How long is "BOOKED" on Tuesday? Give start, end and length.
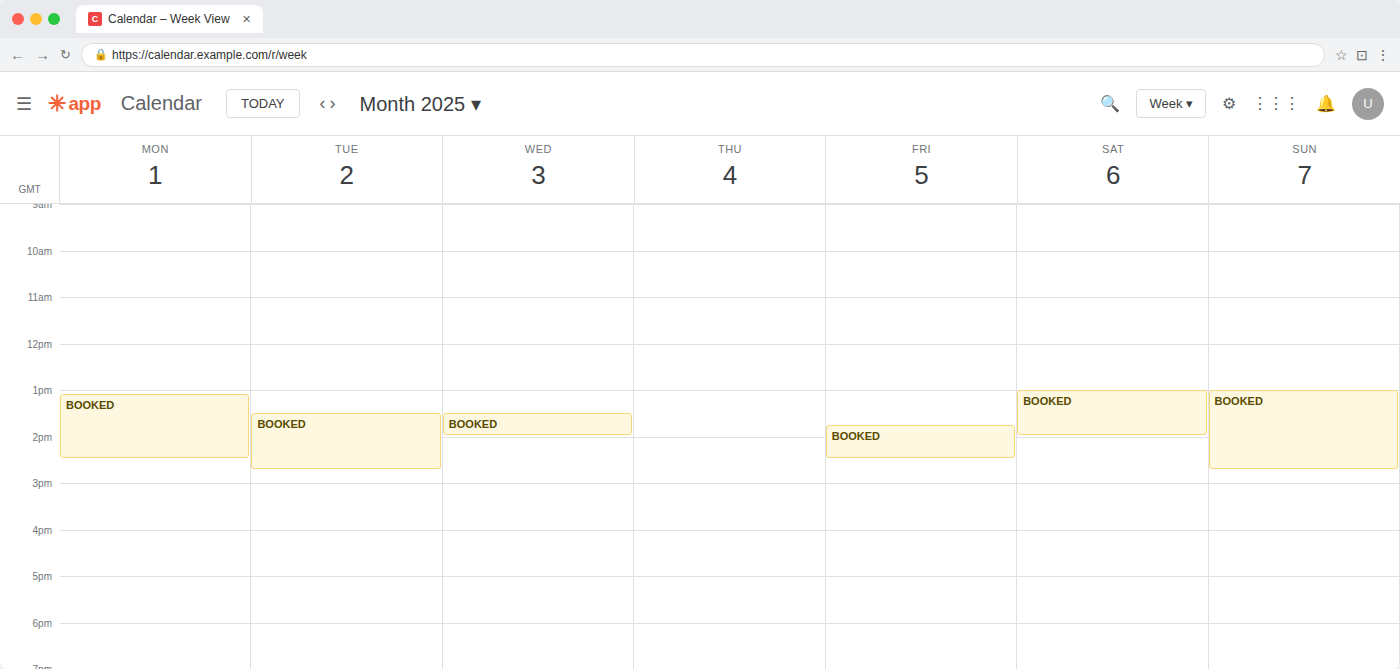
1:30 PM to 2:45 PM, 1 hour 15 minutes